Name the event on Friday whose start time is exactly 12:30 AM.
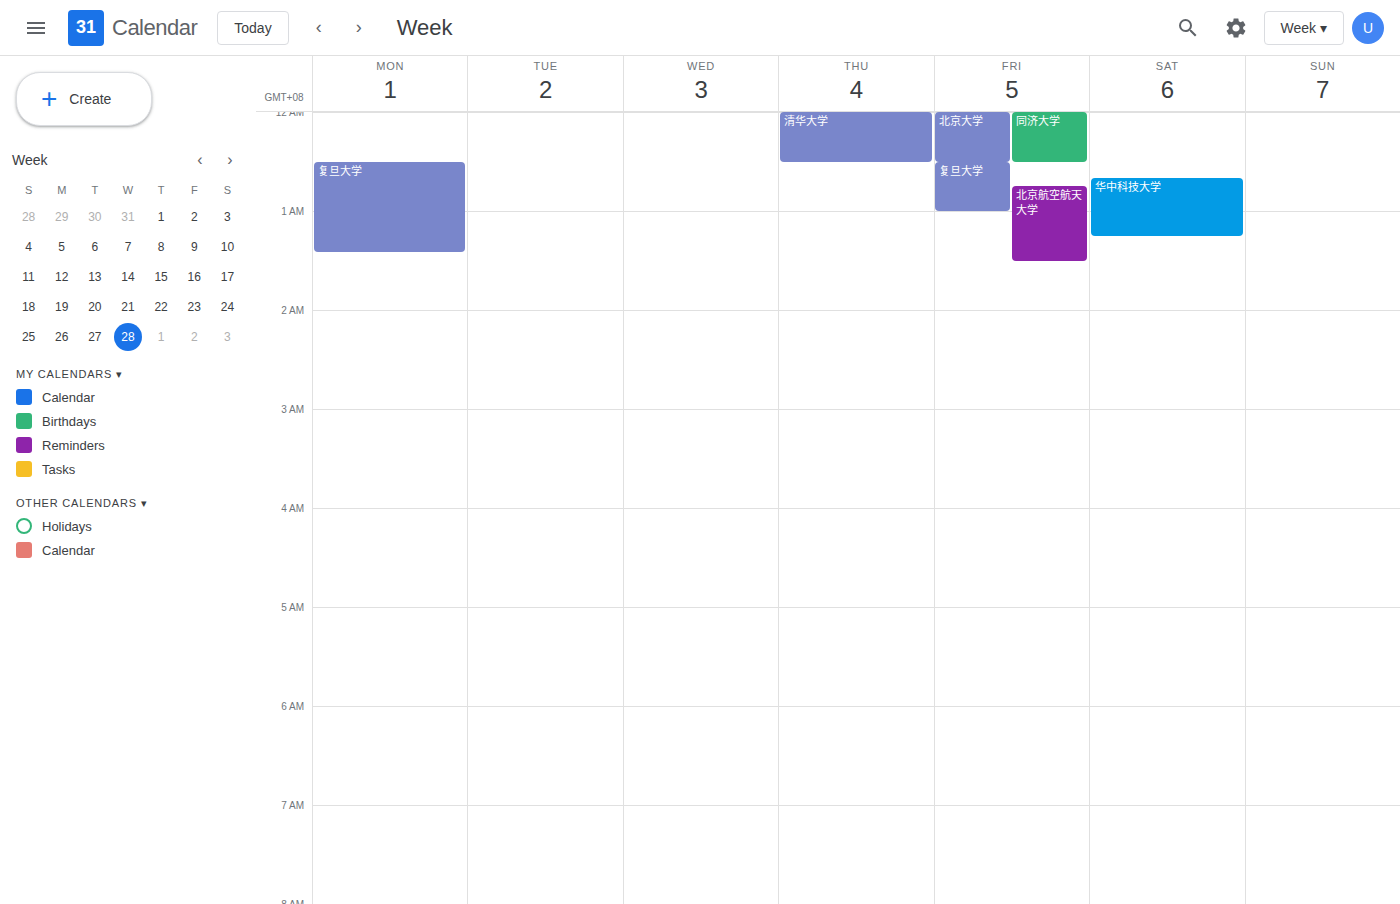
"复旦大学"